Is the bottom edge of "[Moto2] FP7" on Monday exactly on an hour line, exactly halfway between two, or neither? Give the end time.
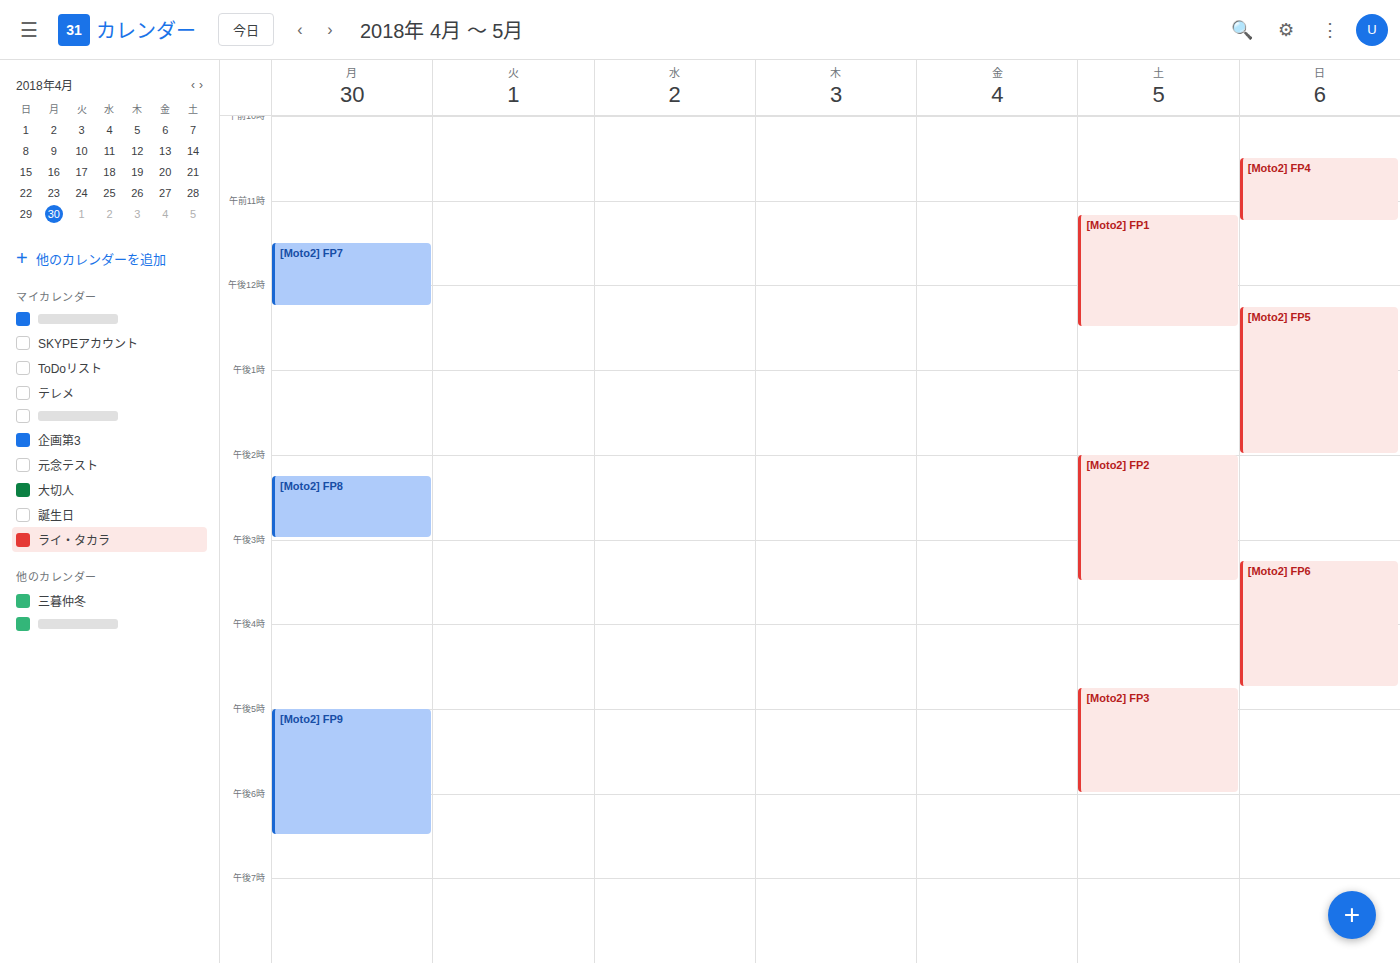
12:15 PM -- neither: a quarter of the way from the 12 PM line to the 1 PM line.